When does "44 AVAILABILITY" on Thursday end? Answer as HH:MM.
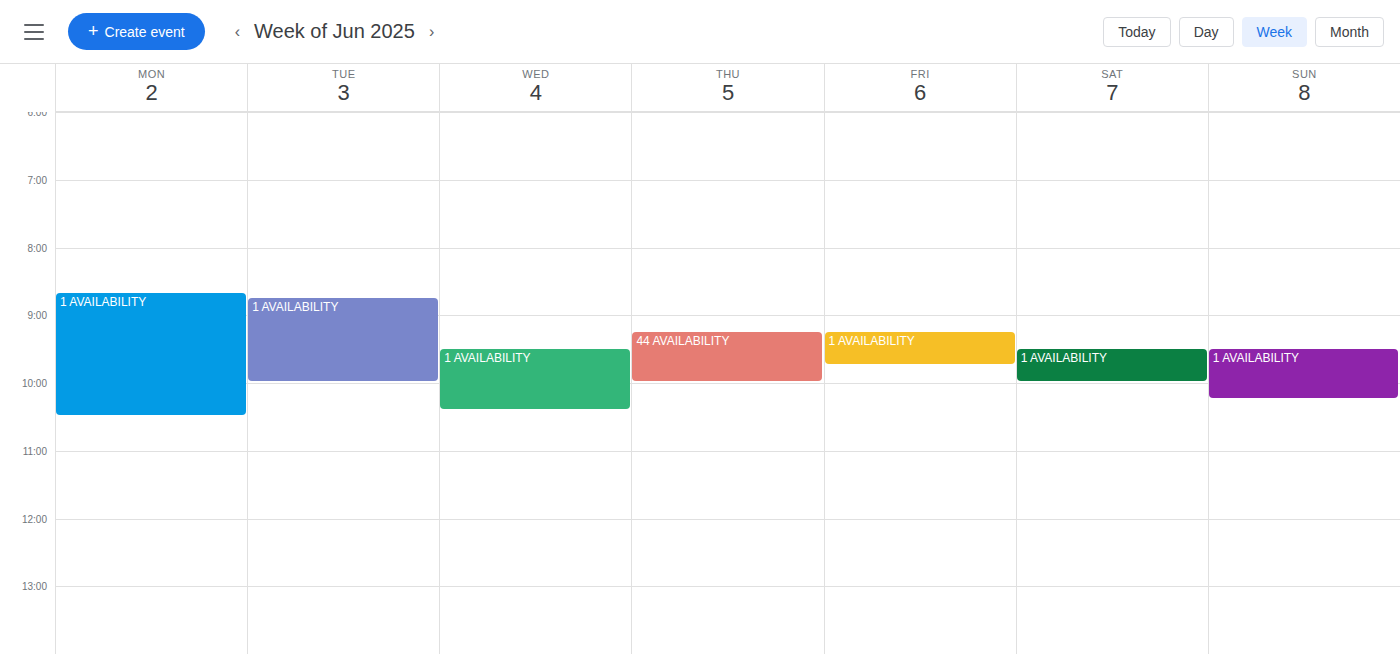
10:00